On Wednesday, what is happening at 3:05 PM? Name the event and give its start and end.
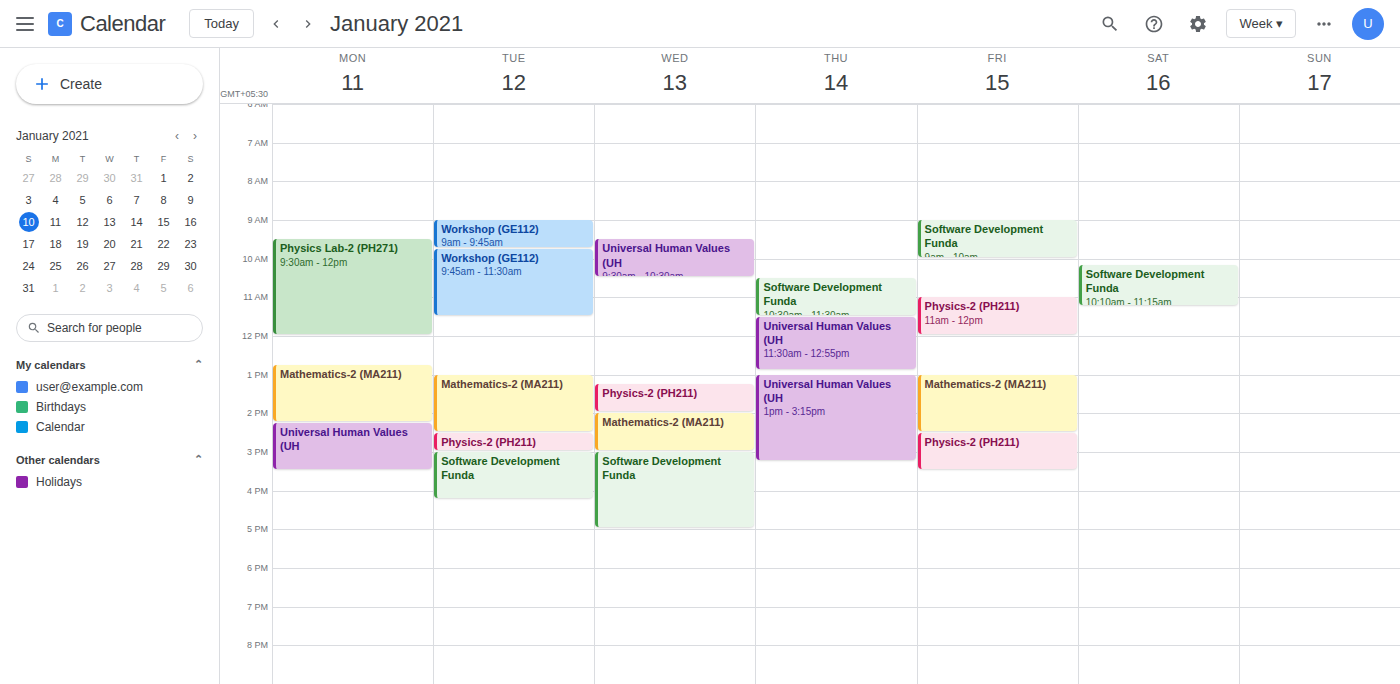
"Software Development Funda", 3:00 PM to 5:00 PM